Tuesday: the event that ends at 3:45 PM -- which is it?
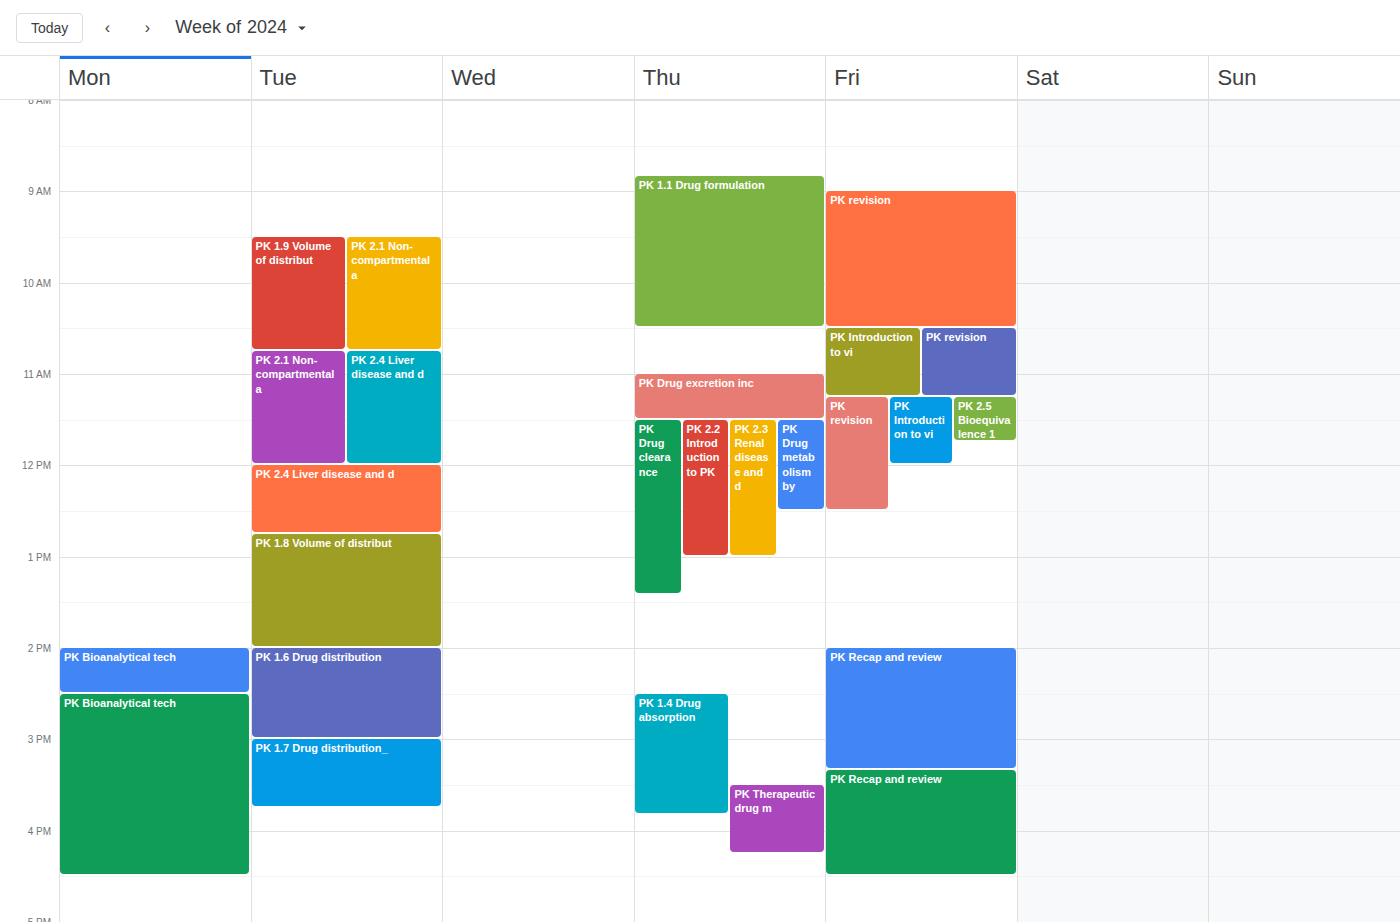
"PK 1.7 Drug distribution_"